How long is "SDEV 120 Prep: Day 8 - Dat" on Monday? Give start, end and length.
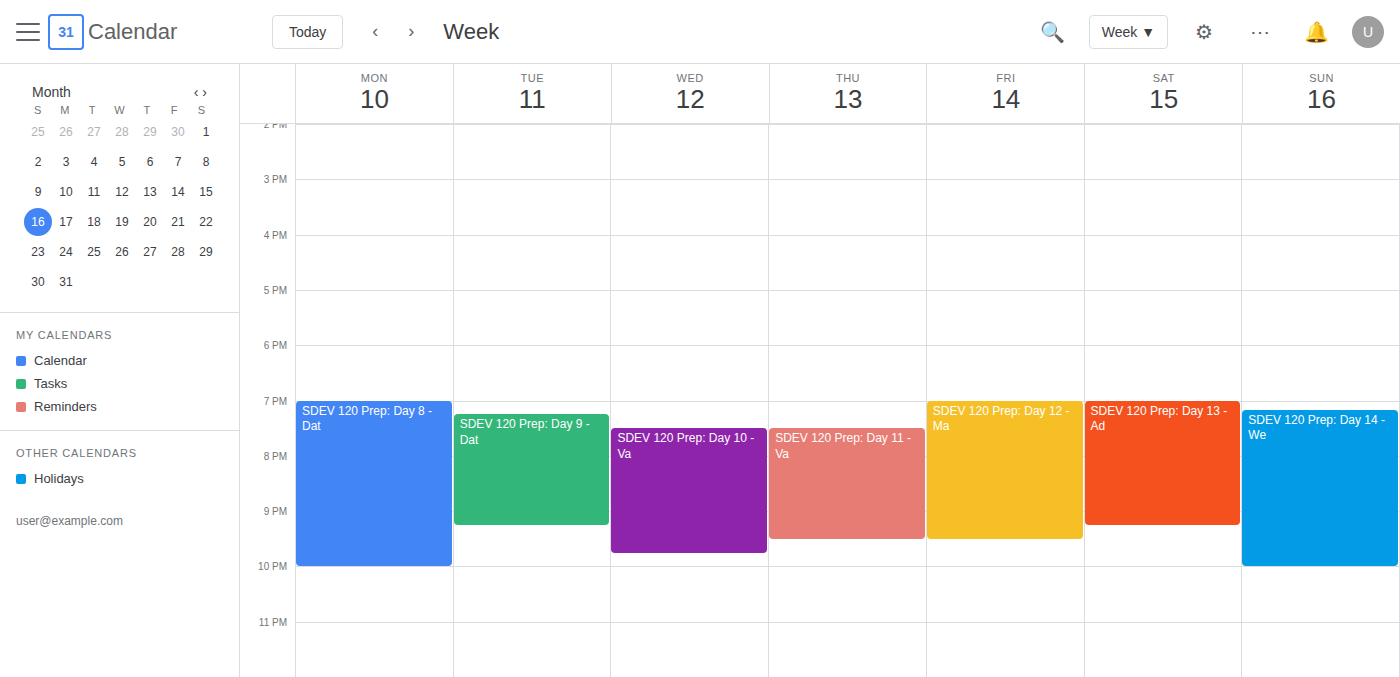
7:00 PM to 10:00 PM, 3 hours